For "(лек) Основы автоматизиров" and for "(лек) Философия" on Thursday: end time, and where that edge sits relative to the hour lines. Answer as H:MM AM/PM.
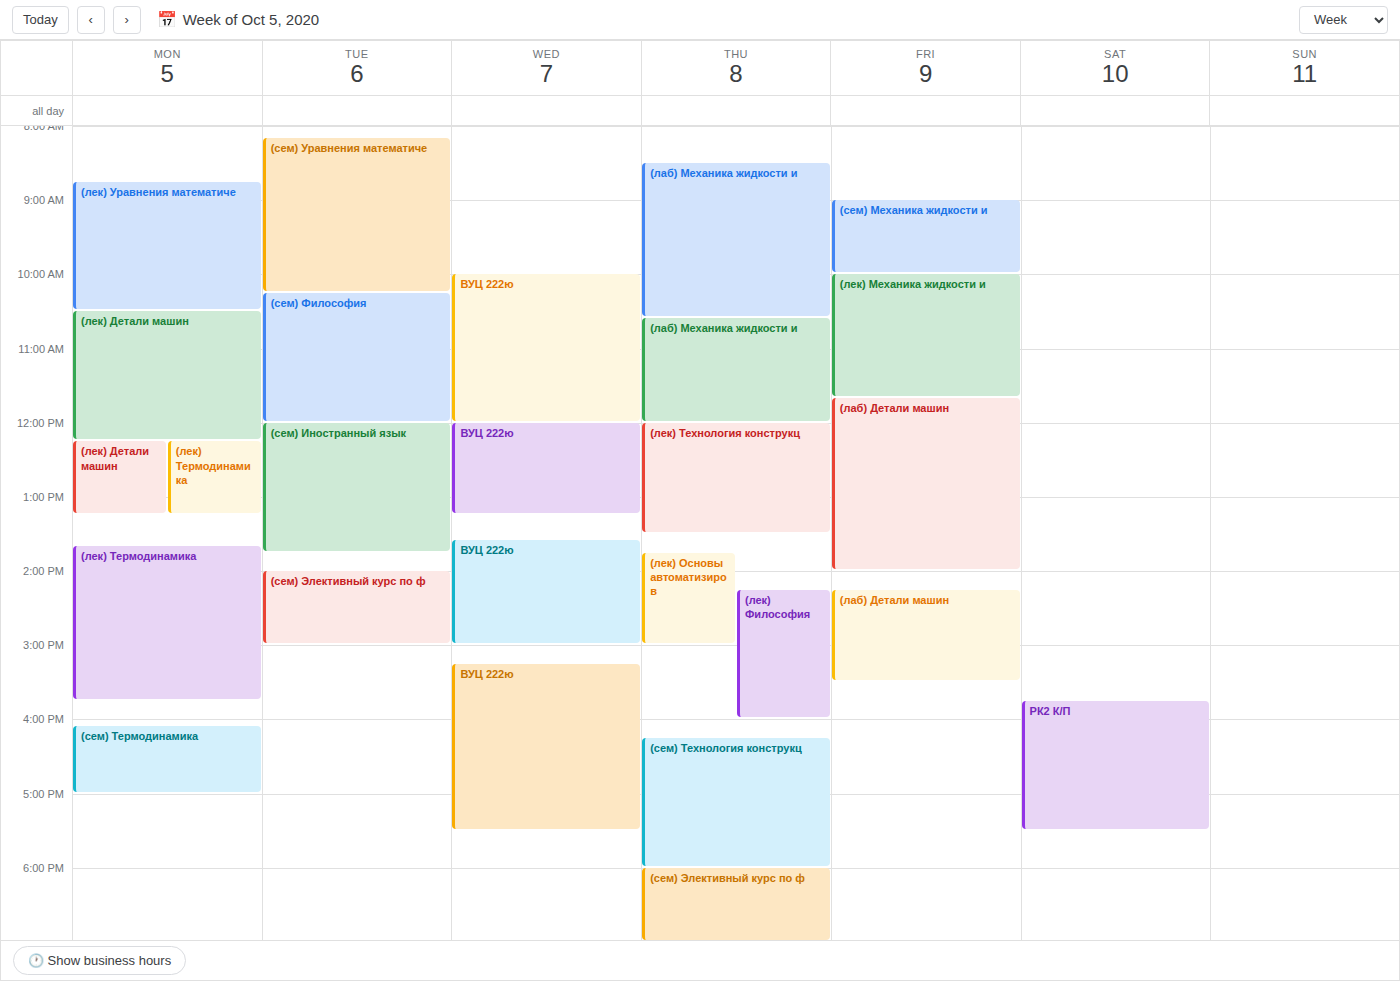
"(лек) Основы автоматизиров": 3:00 PM, exactly on the 3 PM line. "(лек) Философия": 4:00 PM, exactly on the 4 PM line.